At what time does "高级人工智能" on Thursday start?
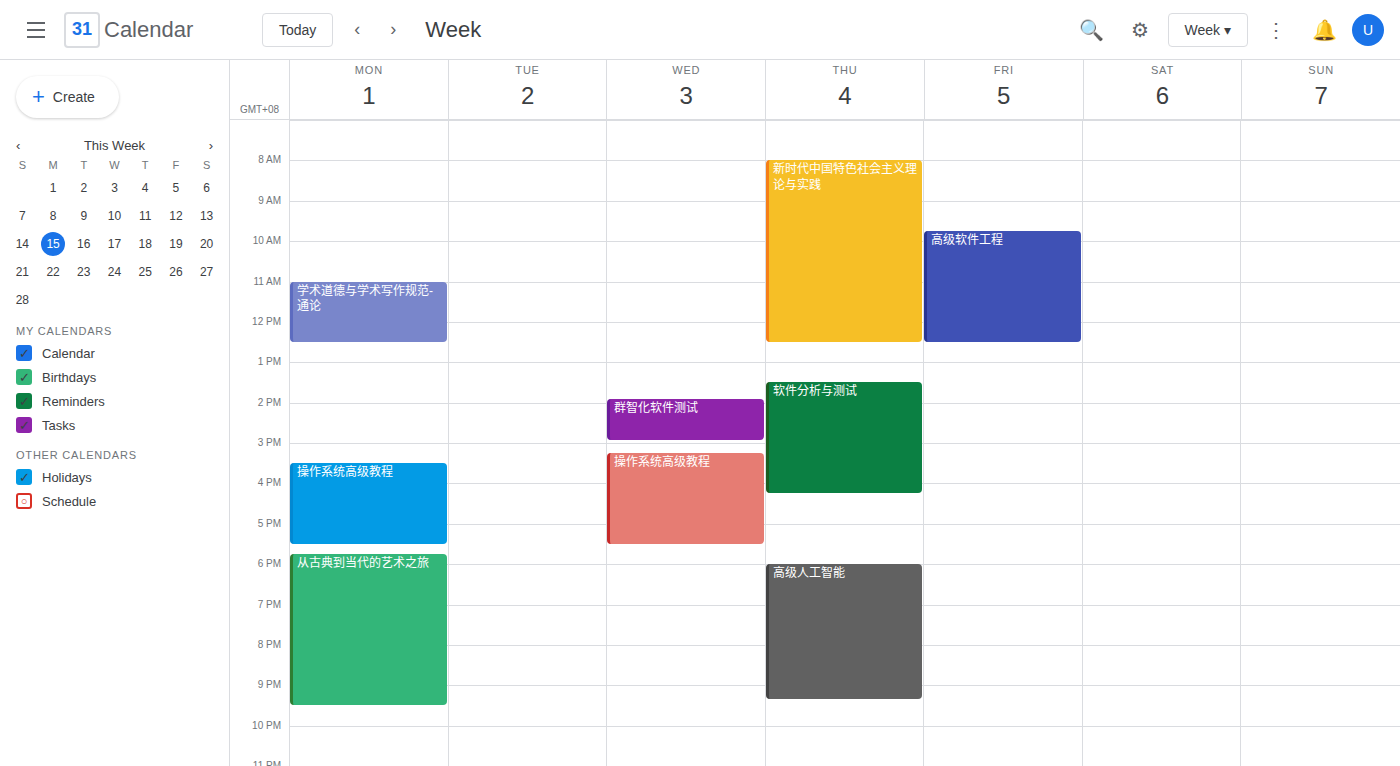
18:00